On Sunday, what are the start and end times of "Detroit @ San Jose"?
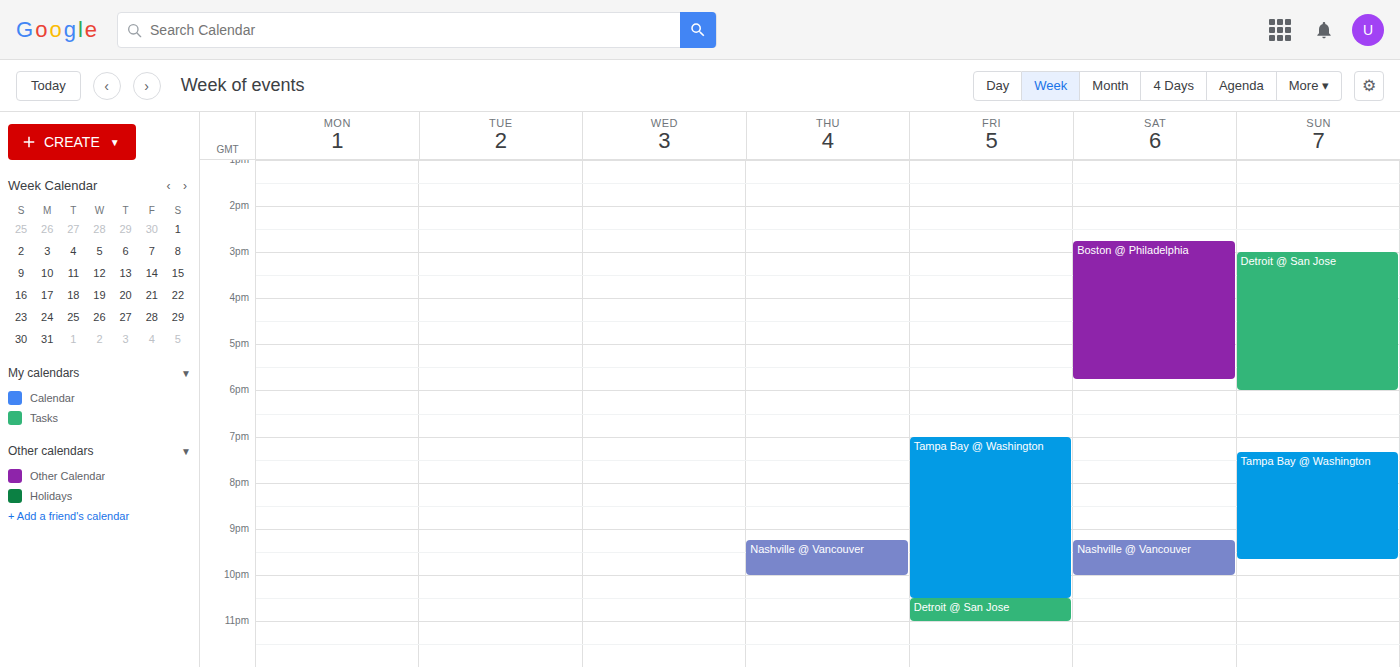
15:00 to 18:00